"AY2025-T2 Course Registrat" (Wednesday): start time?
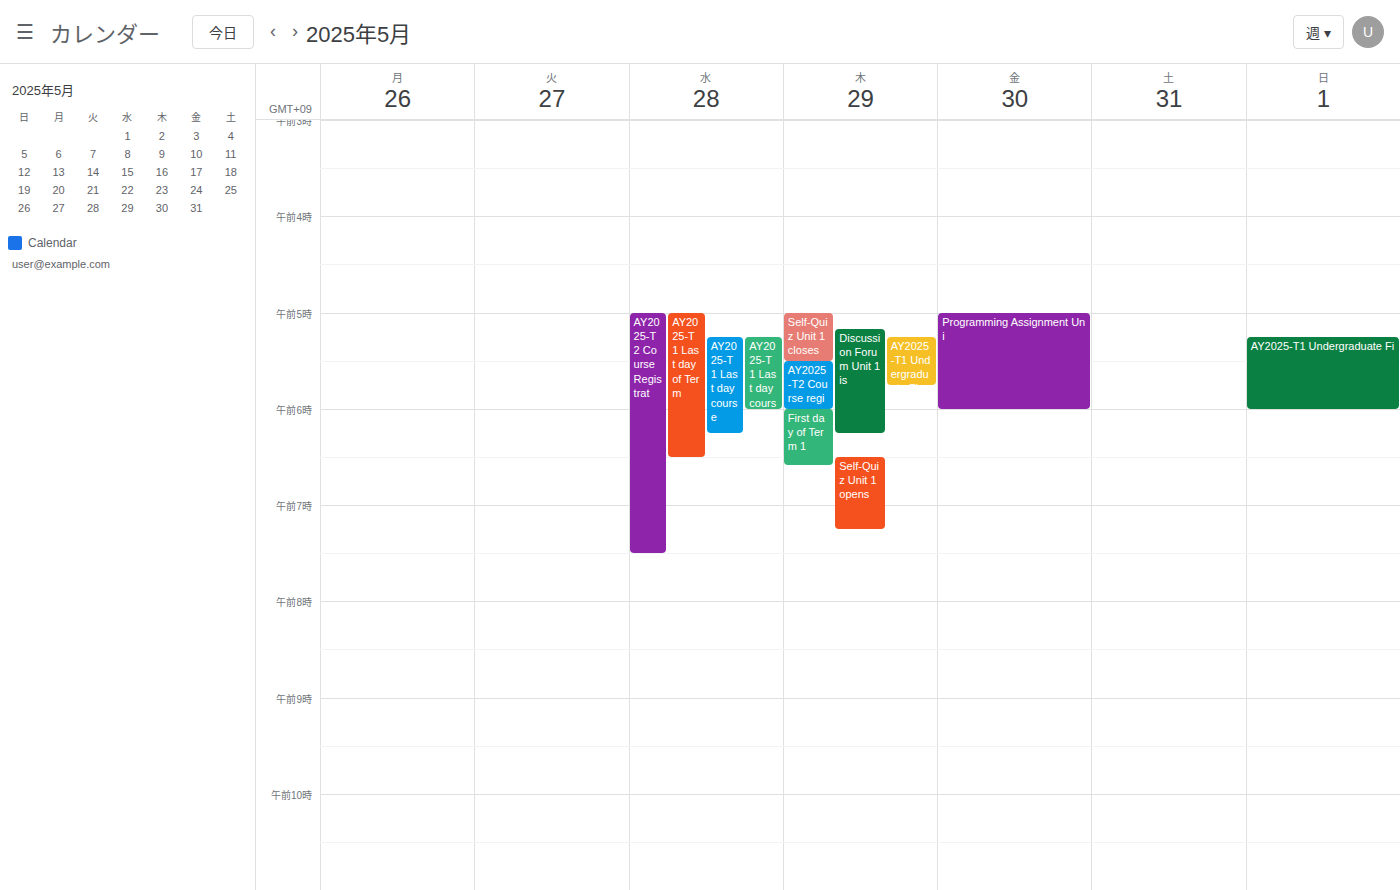
5:00 AM